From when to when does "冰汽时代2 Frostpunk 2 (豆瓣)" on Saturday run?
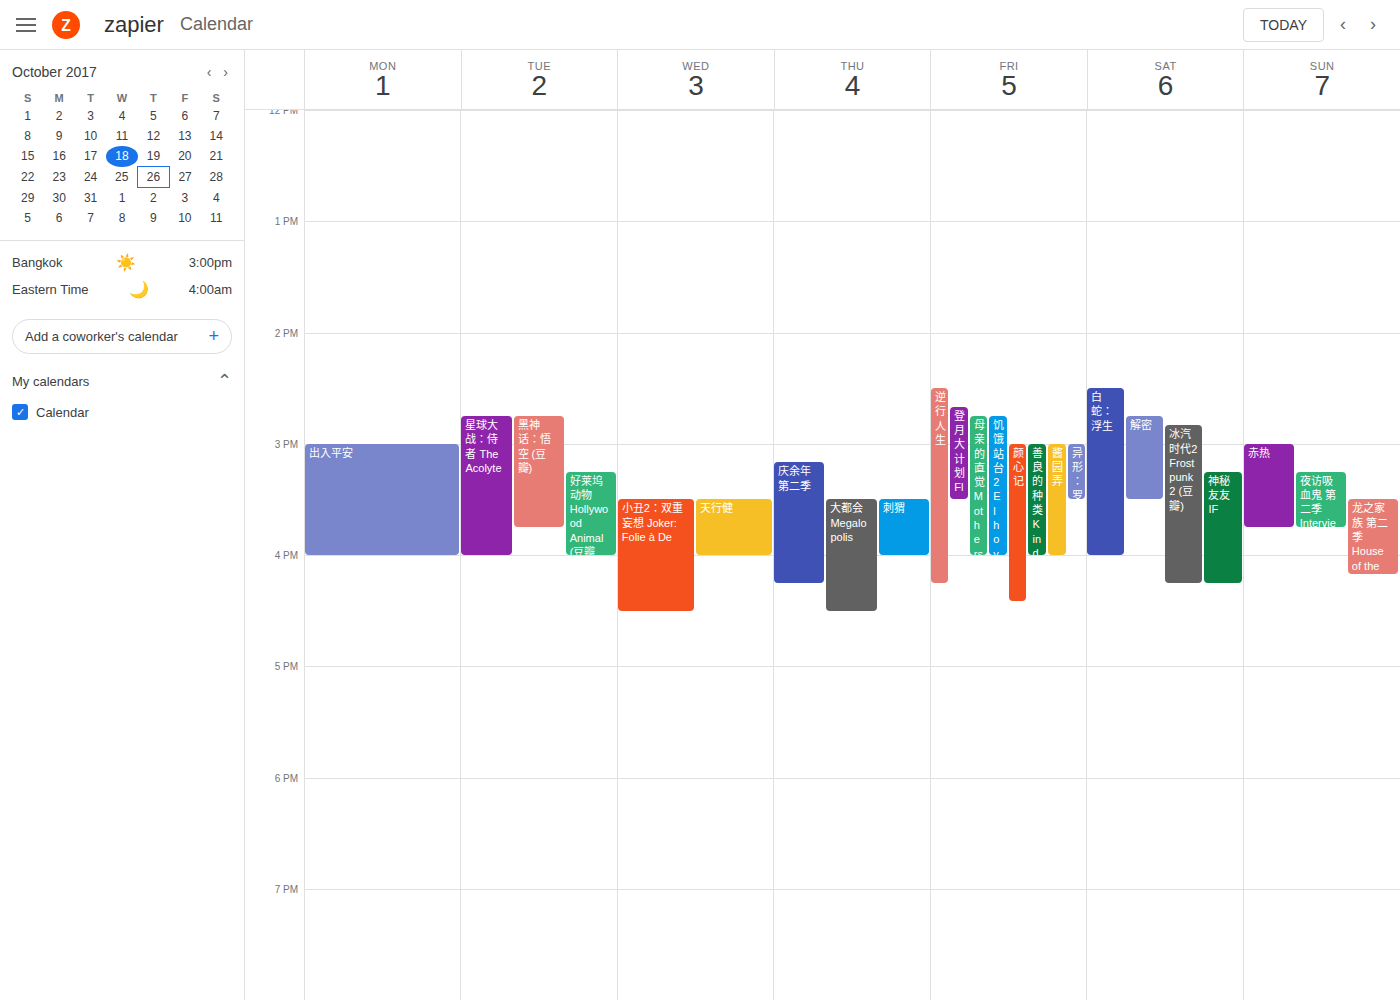
2:50 PM to 4:15 PM